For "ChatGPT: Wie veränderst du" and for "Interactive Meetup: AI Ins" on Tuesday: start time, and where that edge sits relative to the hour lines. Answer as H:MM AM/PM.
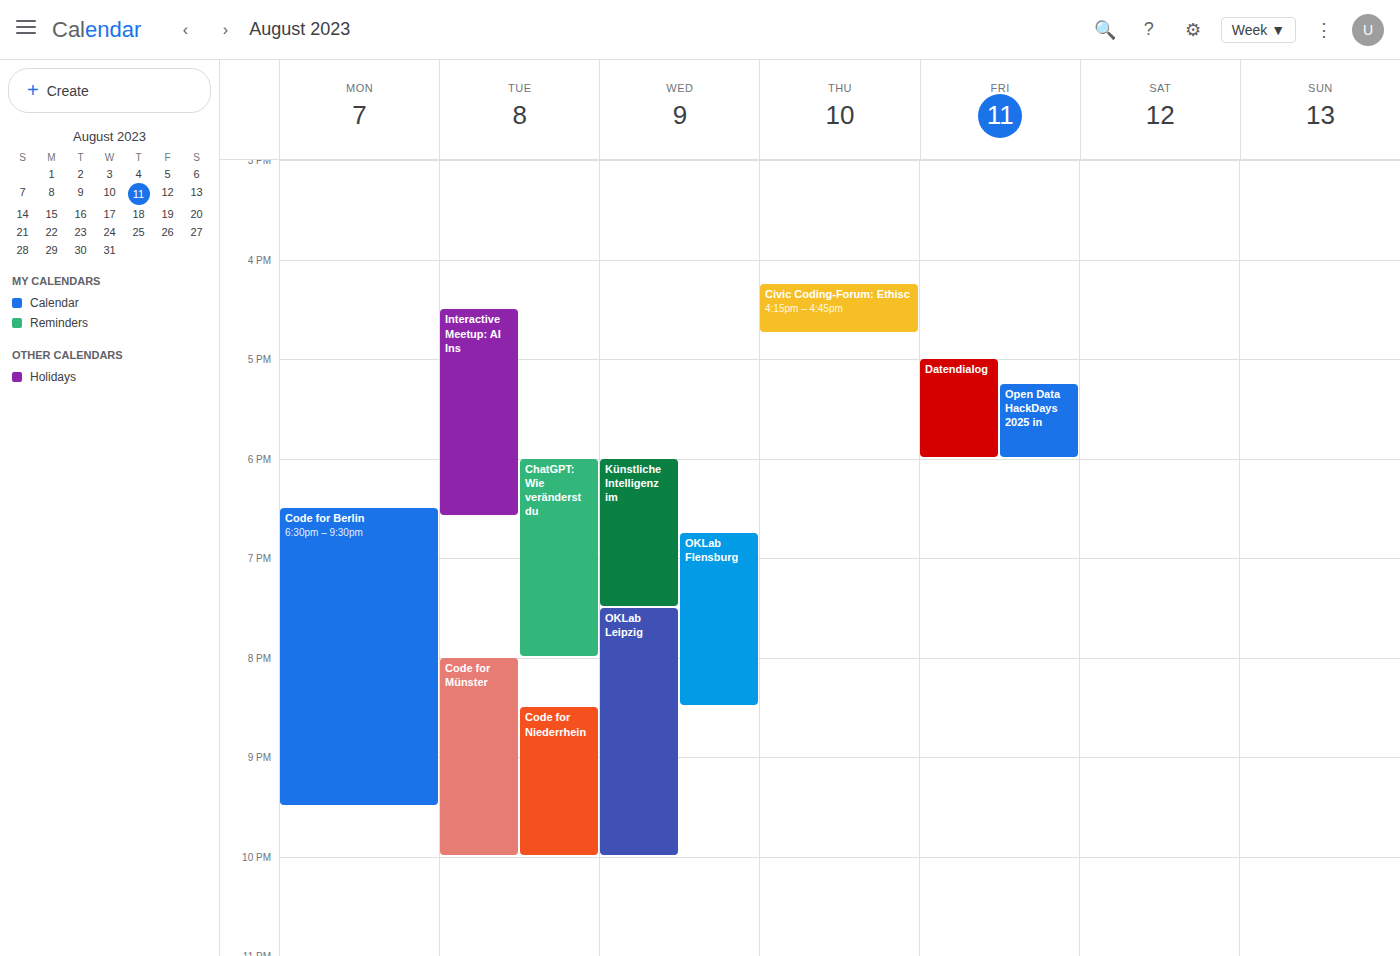
"ChatGPT: Wie veränderst du": 6:00 PM, exactly on the 6 PM line. "Interactive Meetup: AI Ins": 4:30 PM, halfway between the 4 PM and 5 PM lines.